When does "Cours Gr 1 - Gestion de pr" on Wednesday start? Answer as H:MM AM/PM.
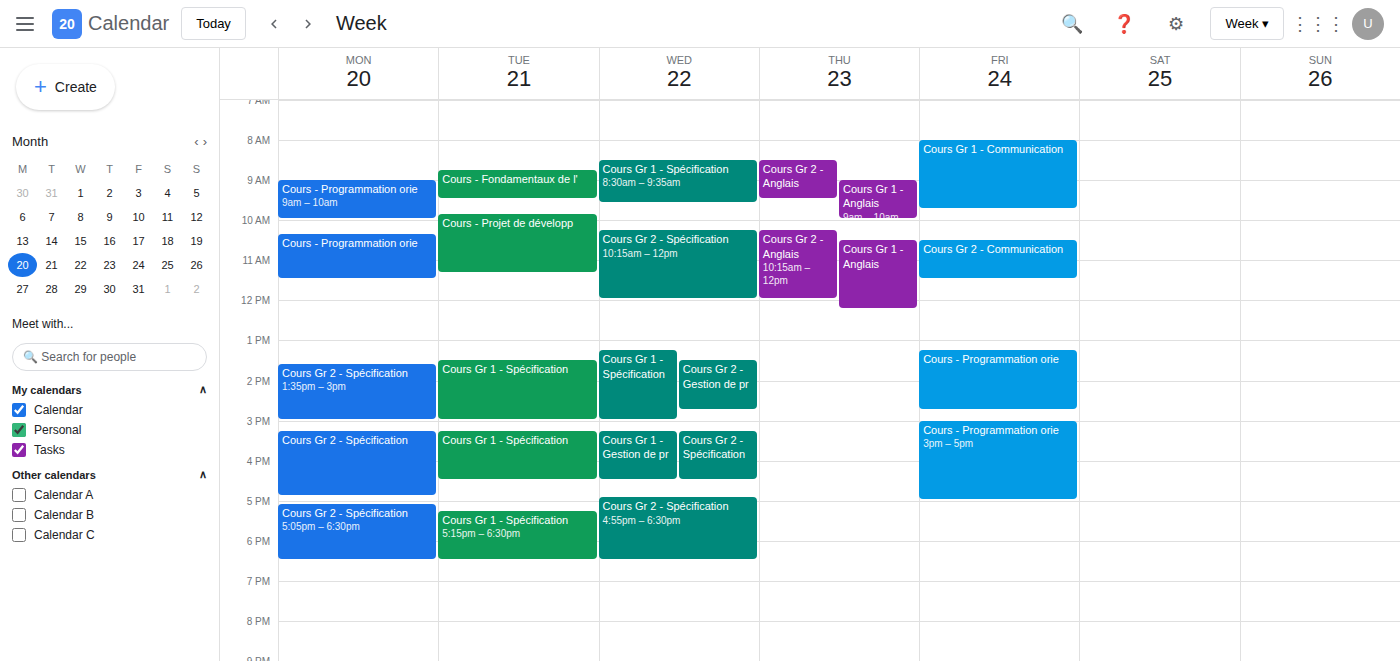
3:15 PM